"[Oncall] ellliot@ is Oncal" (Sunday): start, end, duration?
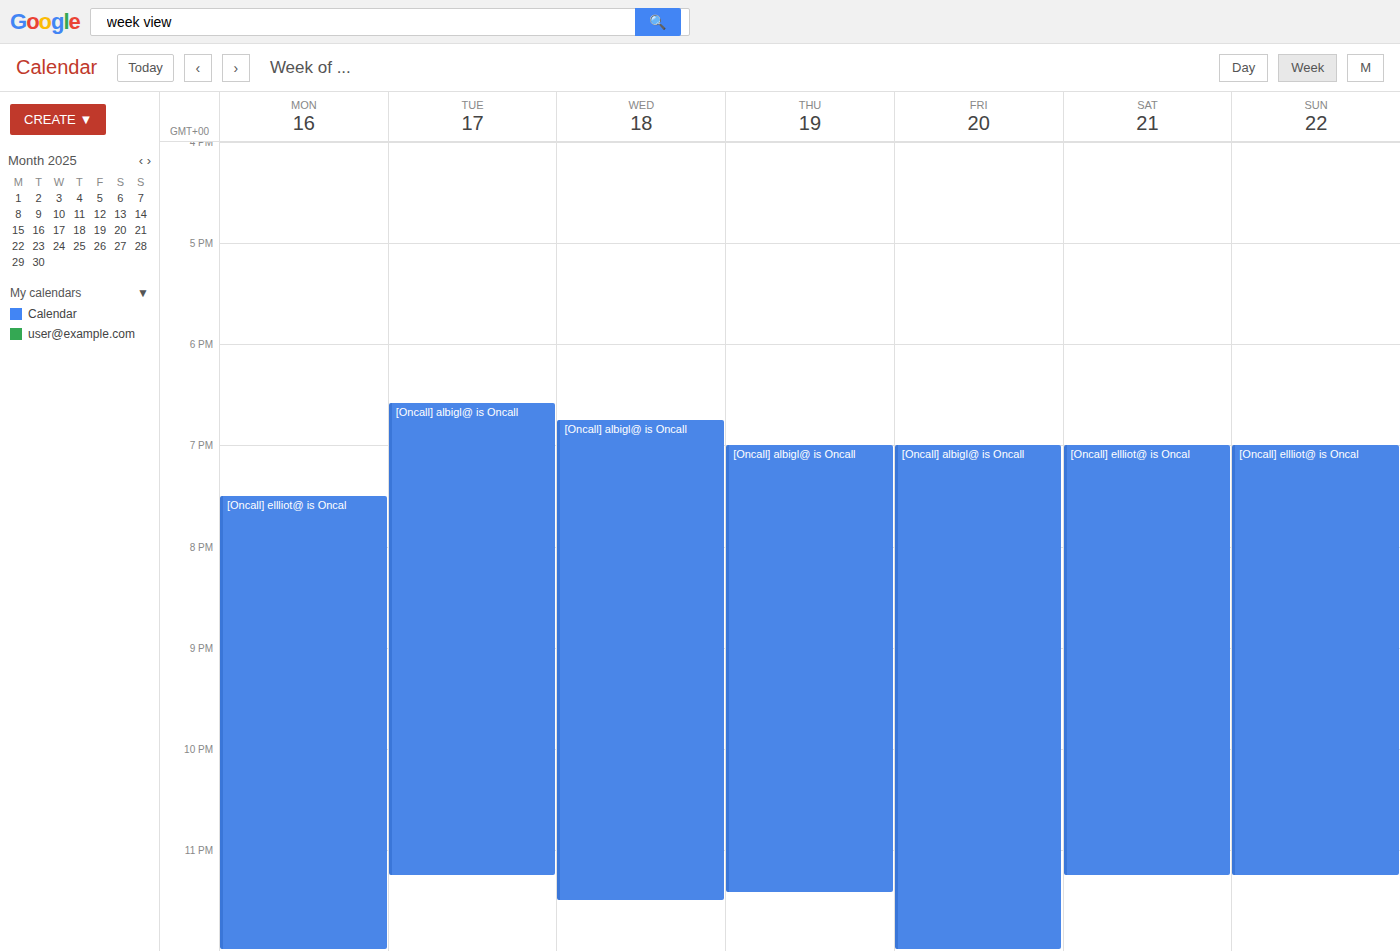
7:00 PM to 11:15 PM, 4 hours 15 minutes